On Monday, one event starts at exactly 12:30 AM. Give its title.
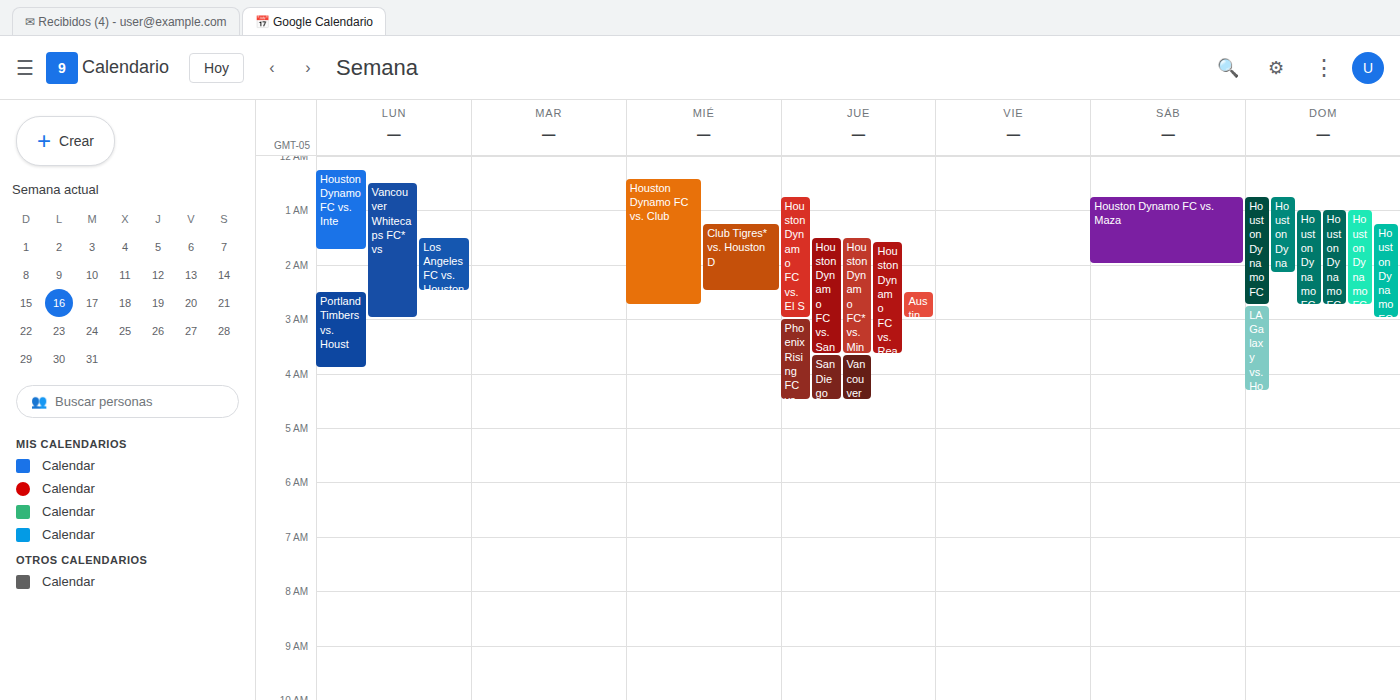
"Vancouver Whitecaps FC* vs"